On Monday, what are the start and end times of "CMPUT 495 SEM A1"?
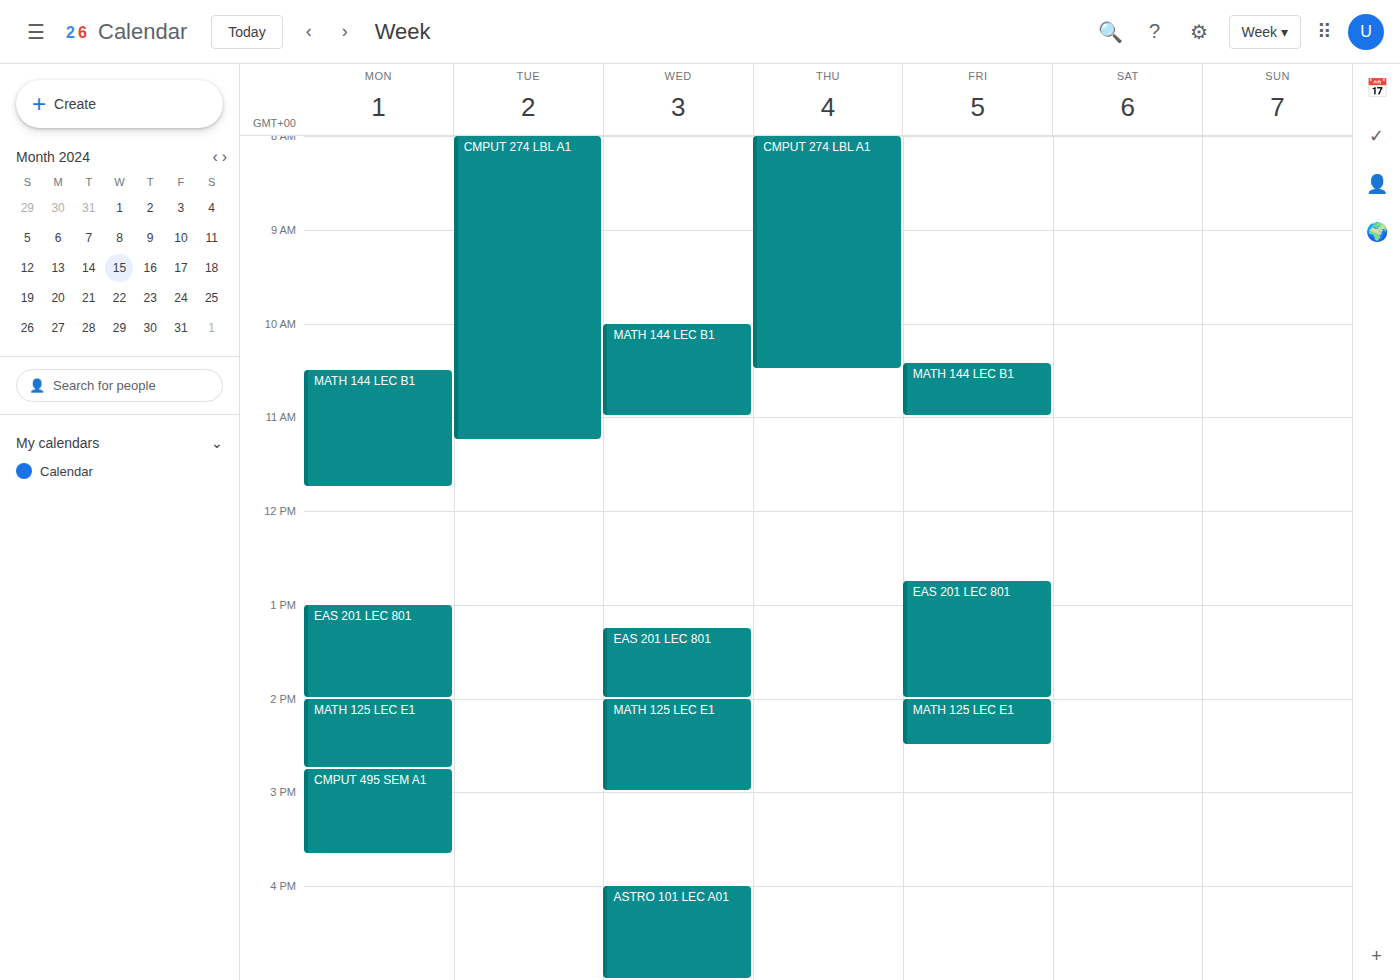
14:45 to 15:40